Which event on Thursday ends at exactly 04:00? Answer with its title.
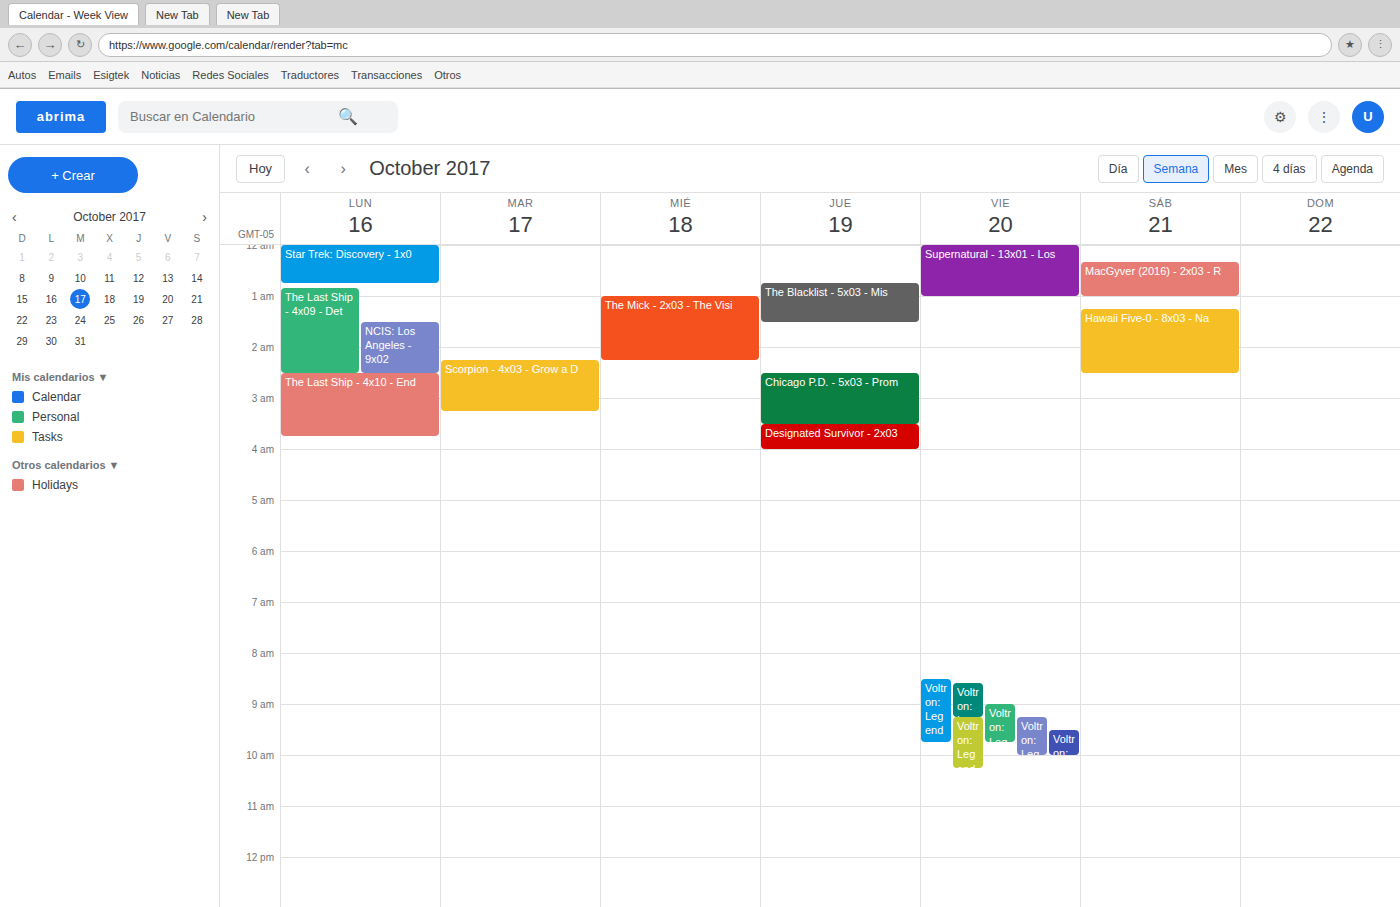
"Designated Survivor - 2x03"